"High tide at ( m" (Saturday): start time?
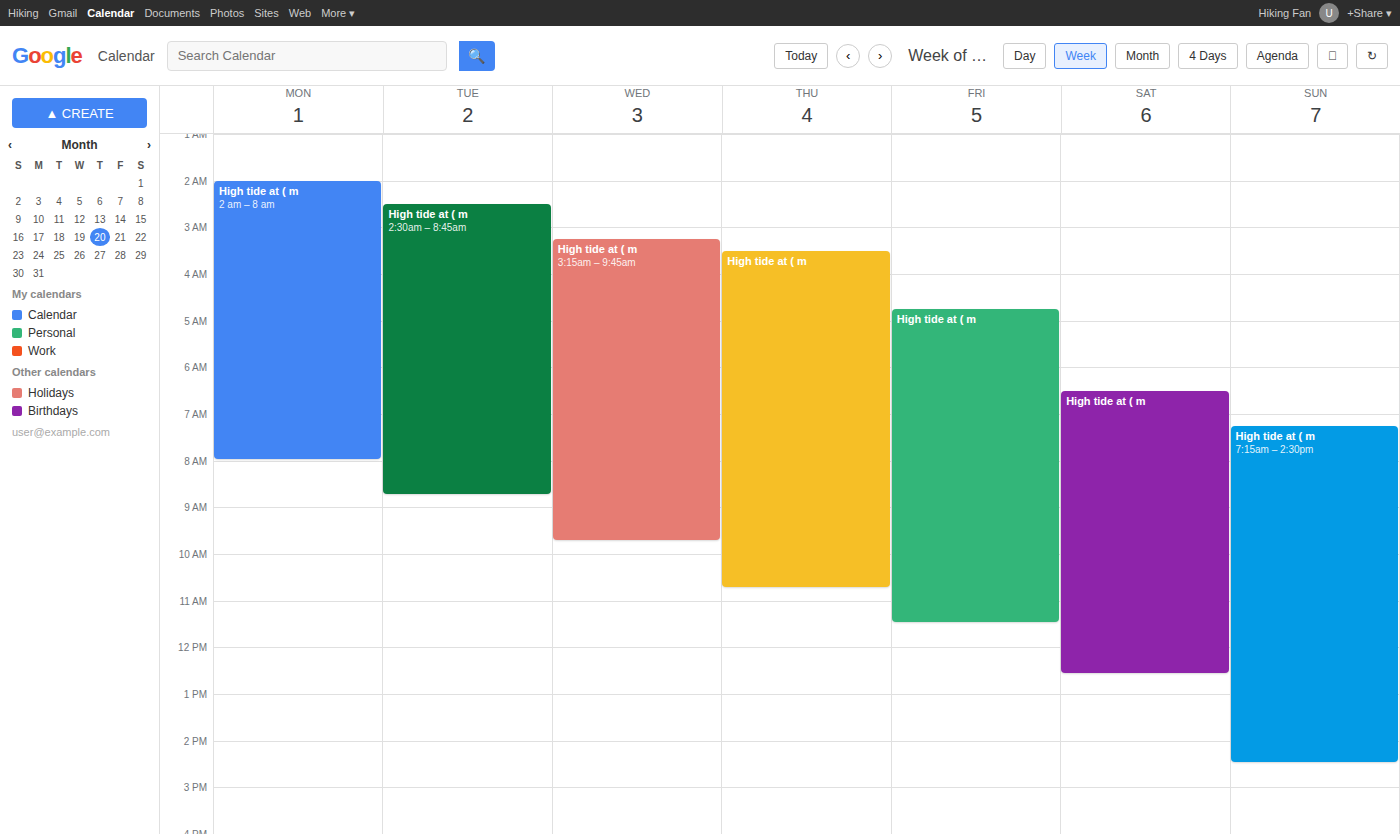
6:30 AM